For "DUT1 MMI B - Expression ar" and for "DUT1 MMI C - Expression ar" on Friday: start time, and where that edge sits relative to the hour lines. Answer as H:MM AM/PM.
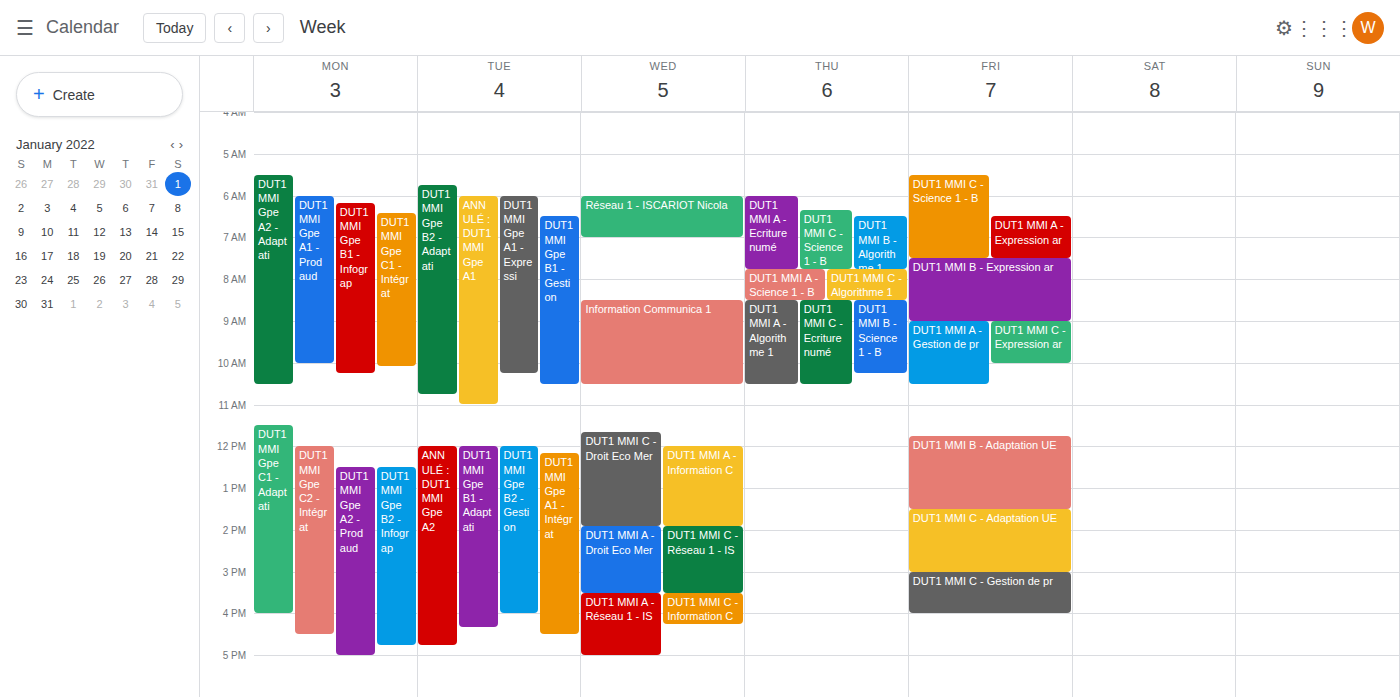
"DUT1 MMI B - Expression ar": 7:30 AM, halfway between the 7 AM and 8 AM lines. "DUT1 MMI C - Expression ar": 9:00 AM, exactly on the 9 AM line.